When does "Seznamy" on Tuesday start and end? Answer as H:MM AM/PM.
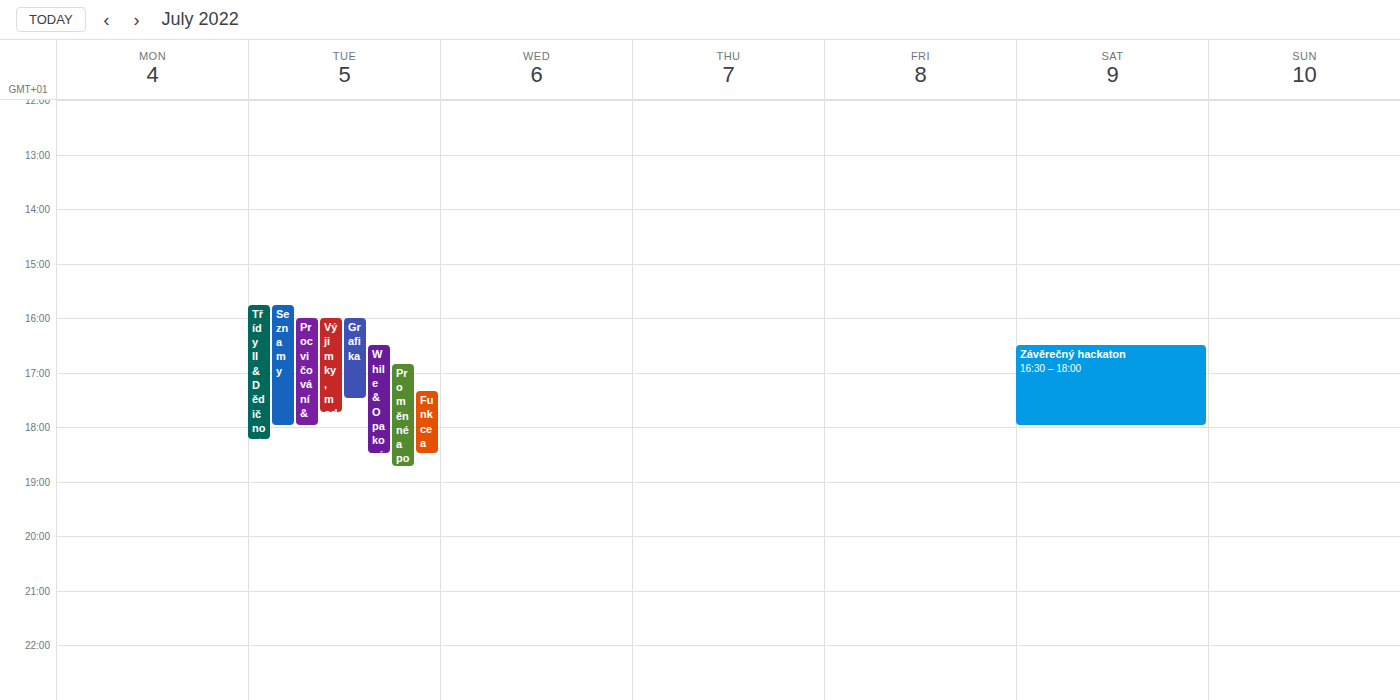
3:45 PM to 6:00 PM